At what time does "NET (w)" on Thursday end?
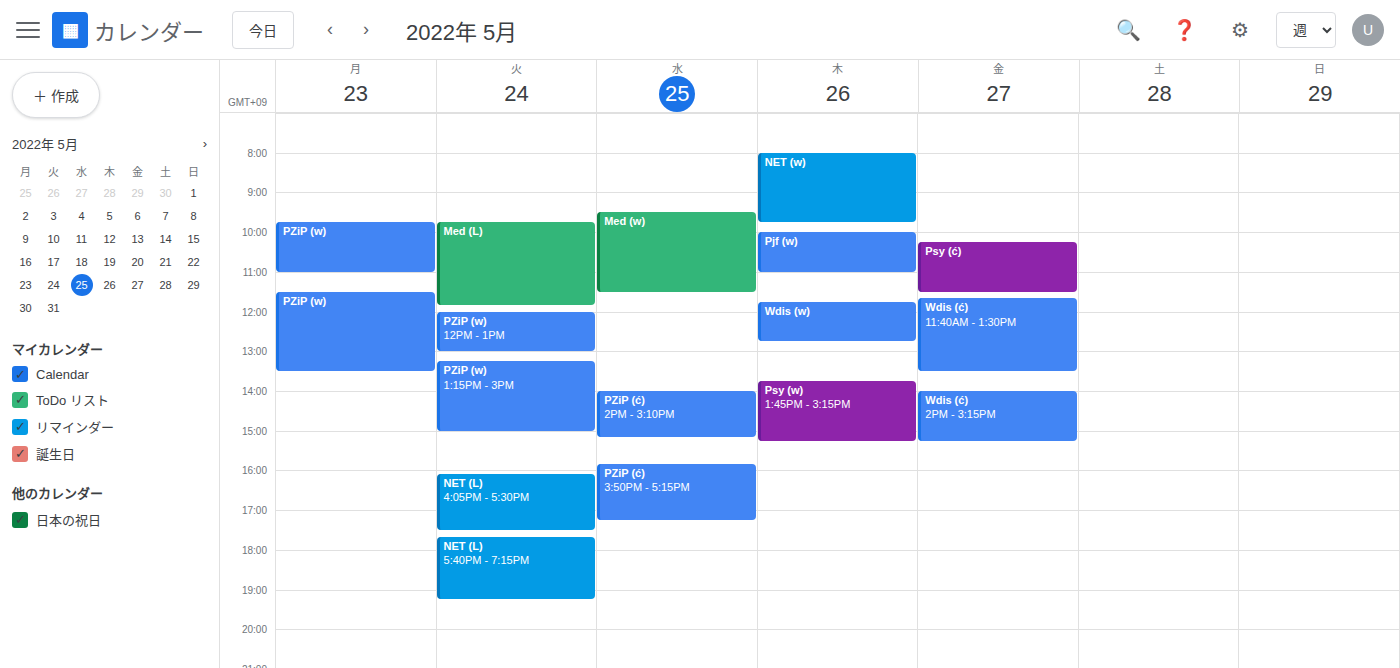
09:45